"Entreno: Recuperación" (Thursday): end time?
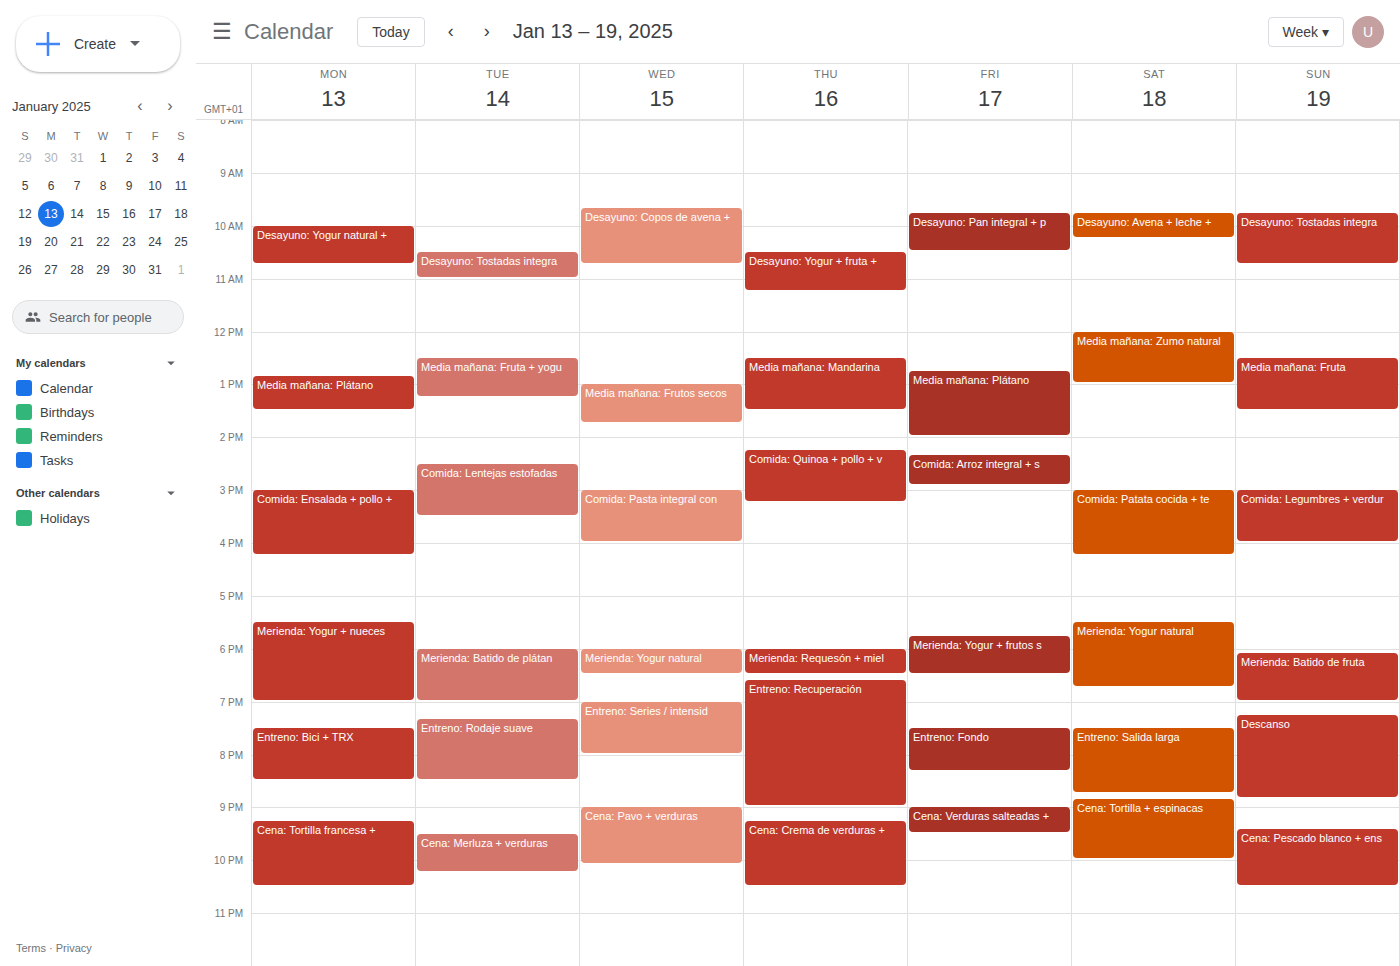
21:00